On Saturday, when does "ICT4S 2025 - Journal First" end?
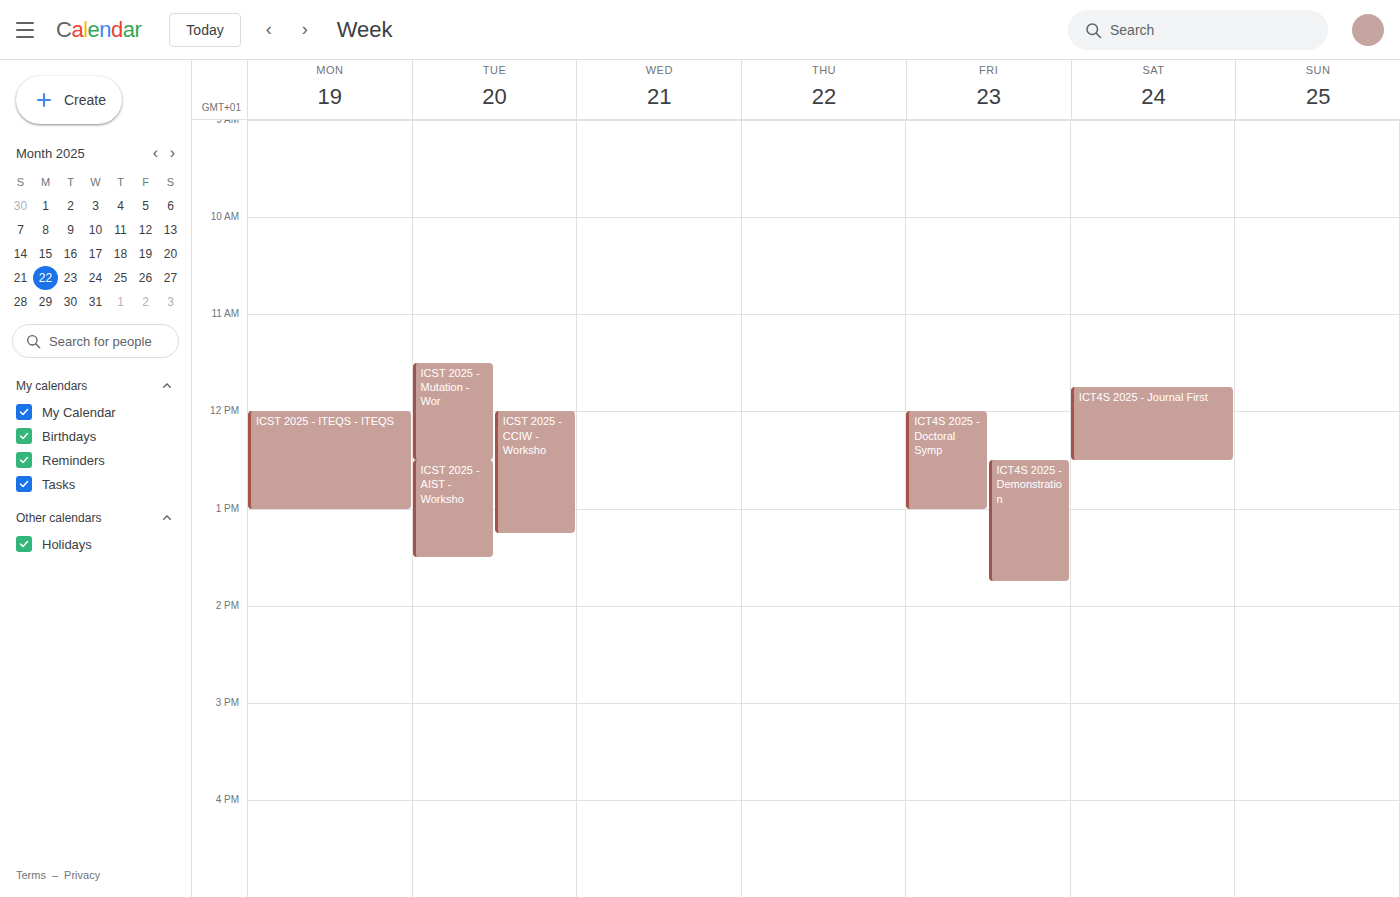
12:30